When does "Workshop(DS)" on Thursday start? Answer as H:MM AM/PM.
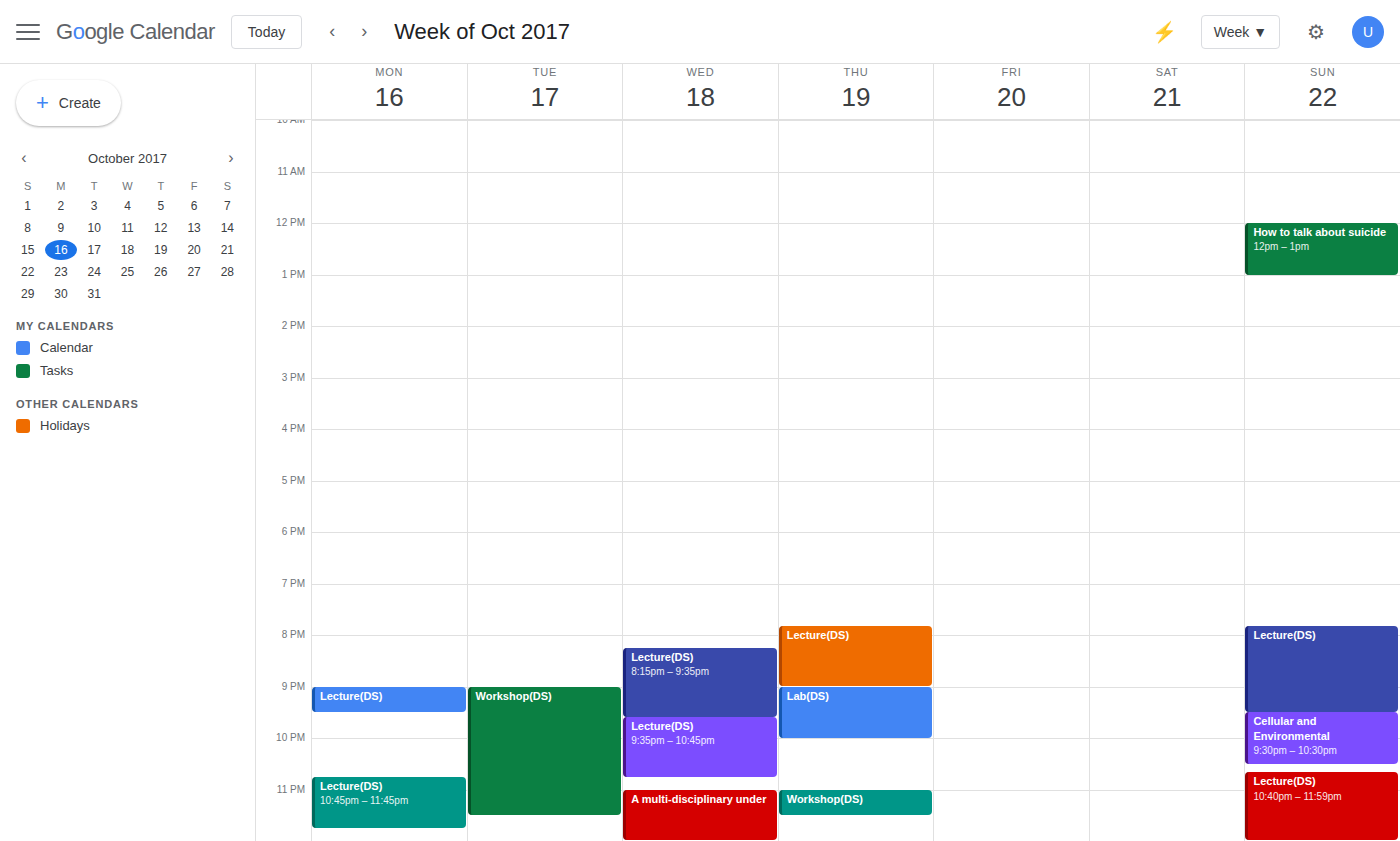
11:00 PM